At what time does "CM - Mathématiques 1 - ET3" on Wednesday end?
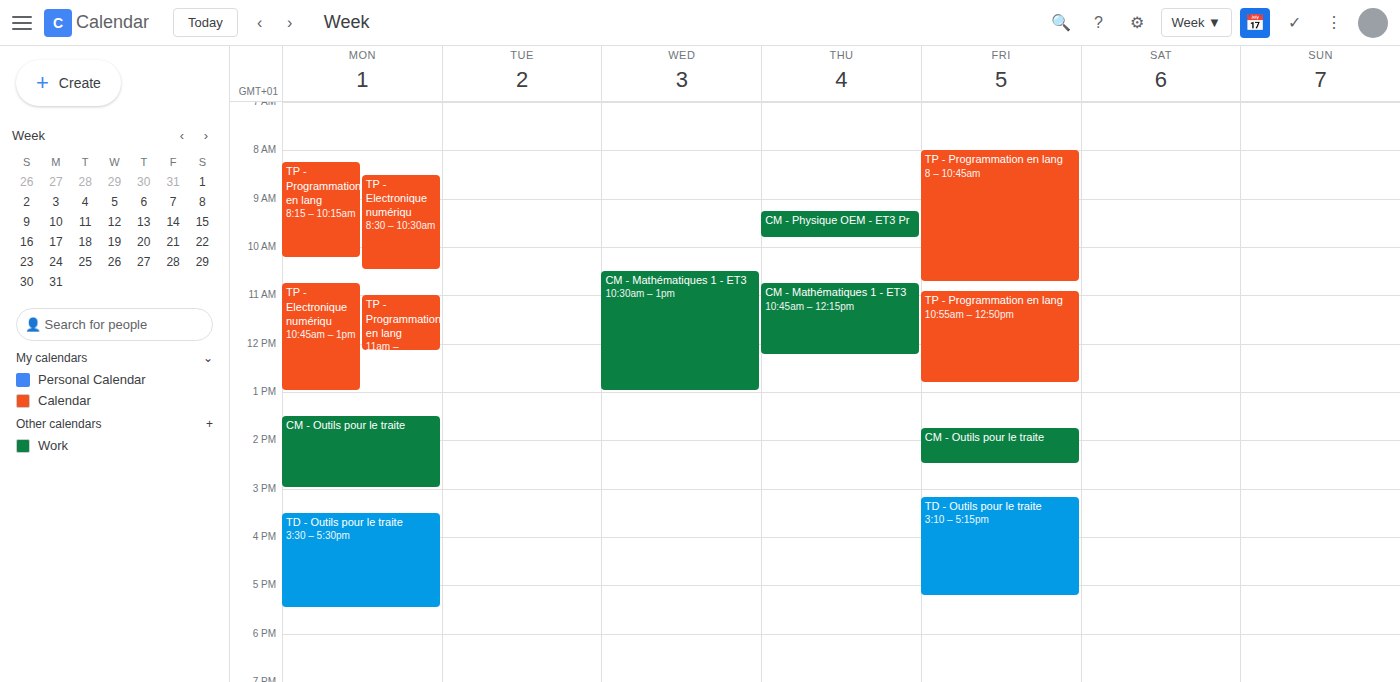
1:00 PM